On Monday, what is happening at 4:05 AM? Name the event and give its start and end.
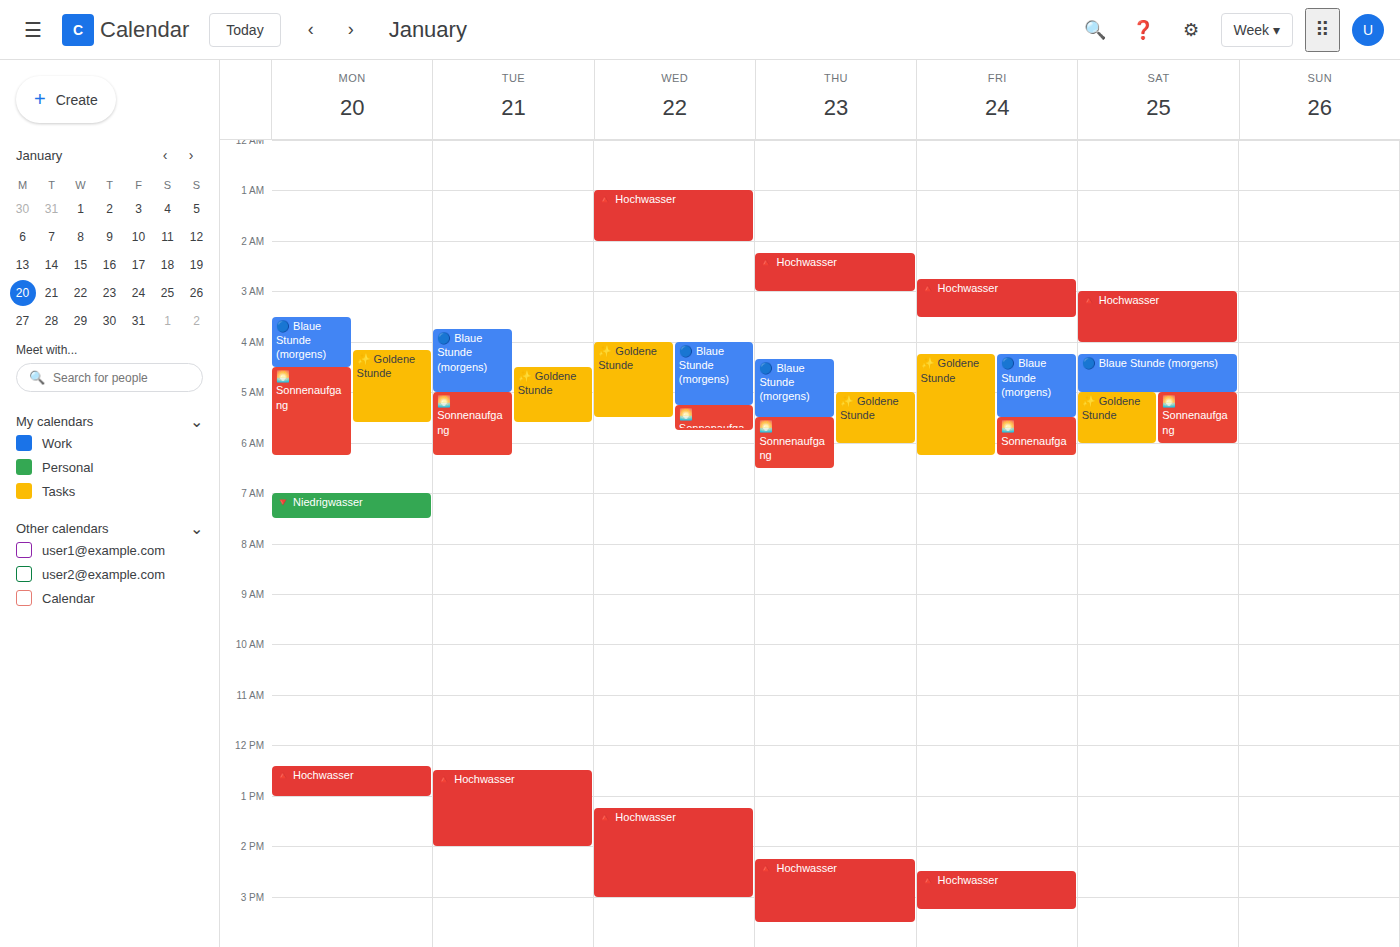
"🔵 Blaue Stunde (morgens)", 3:30 AM to 4:30 AM